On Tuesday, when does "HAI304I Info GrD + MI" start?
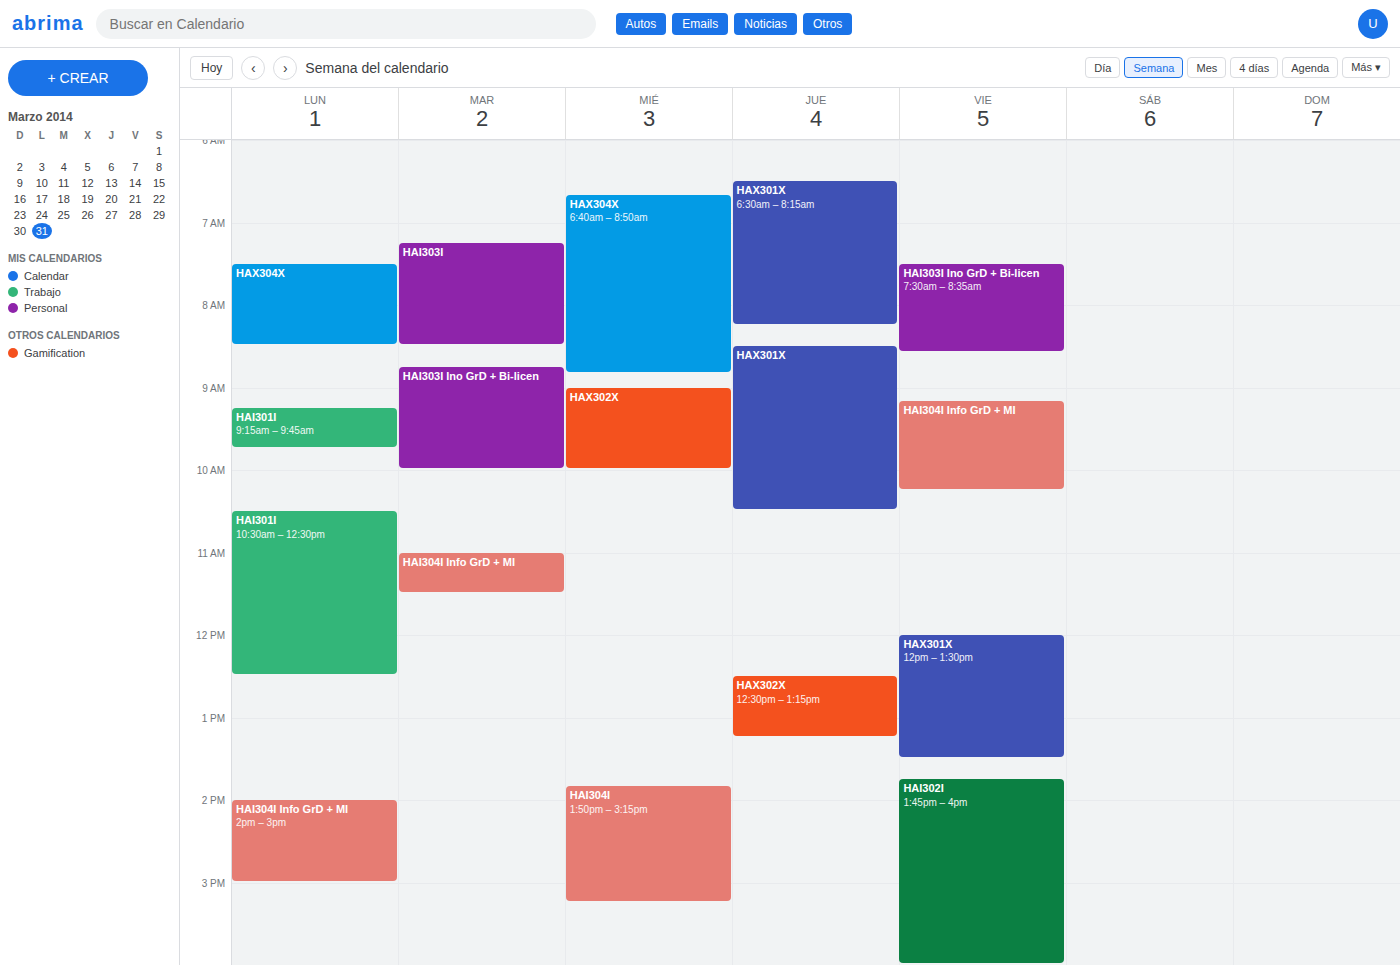
11:00 AM